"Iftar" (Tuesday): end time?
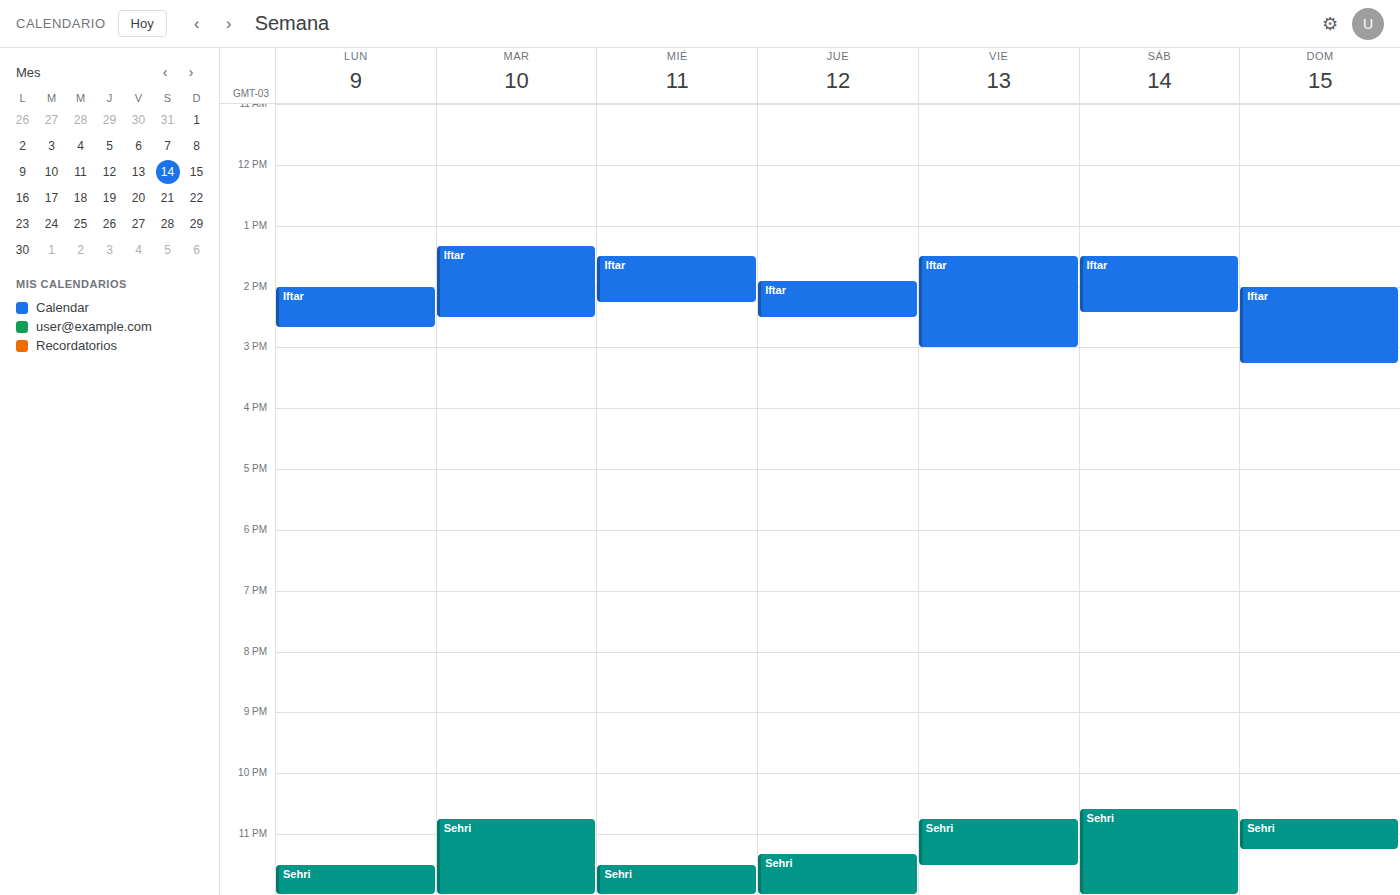
14:30